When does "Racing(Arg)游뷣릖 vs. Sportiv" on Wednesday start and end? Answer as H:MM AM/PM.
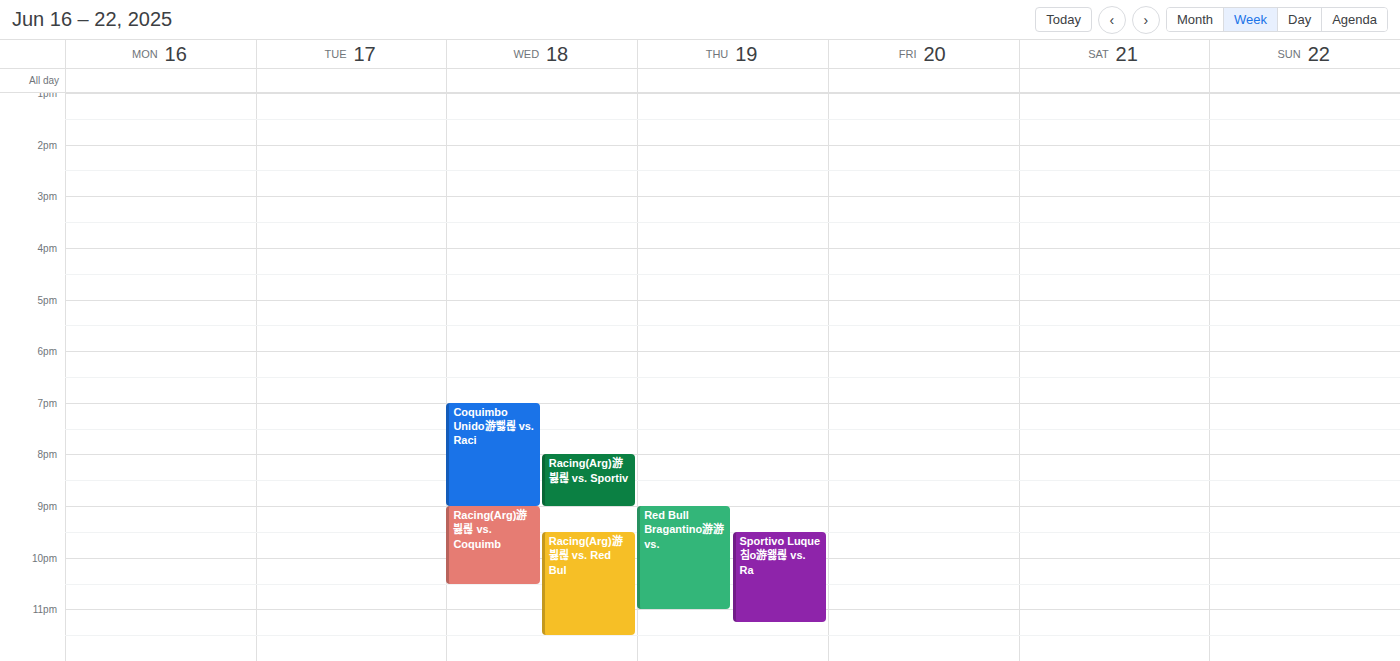
8:00 PM to 9:00 PM